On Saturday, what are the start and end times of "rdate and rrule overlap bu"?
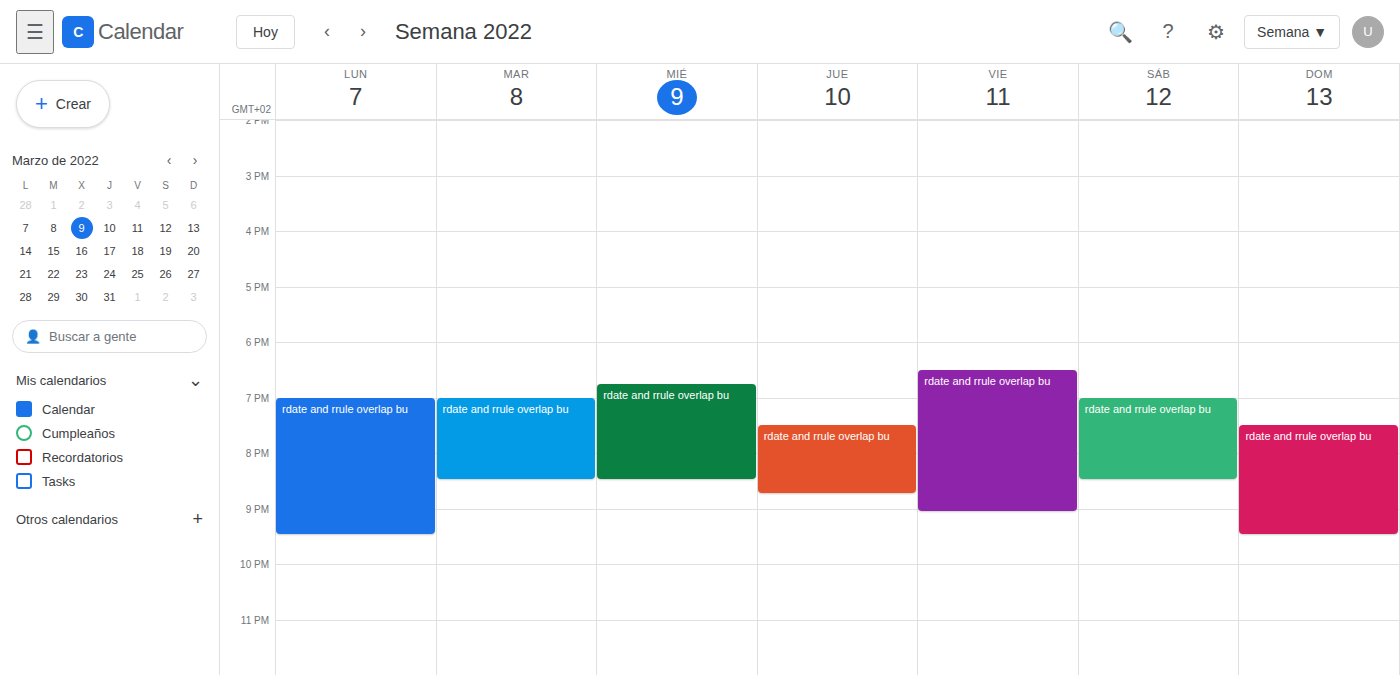
7:00 PM to 8:30 PM